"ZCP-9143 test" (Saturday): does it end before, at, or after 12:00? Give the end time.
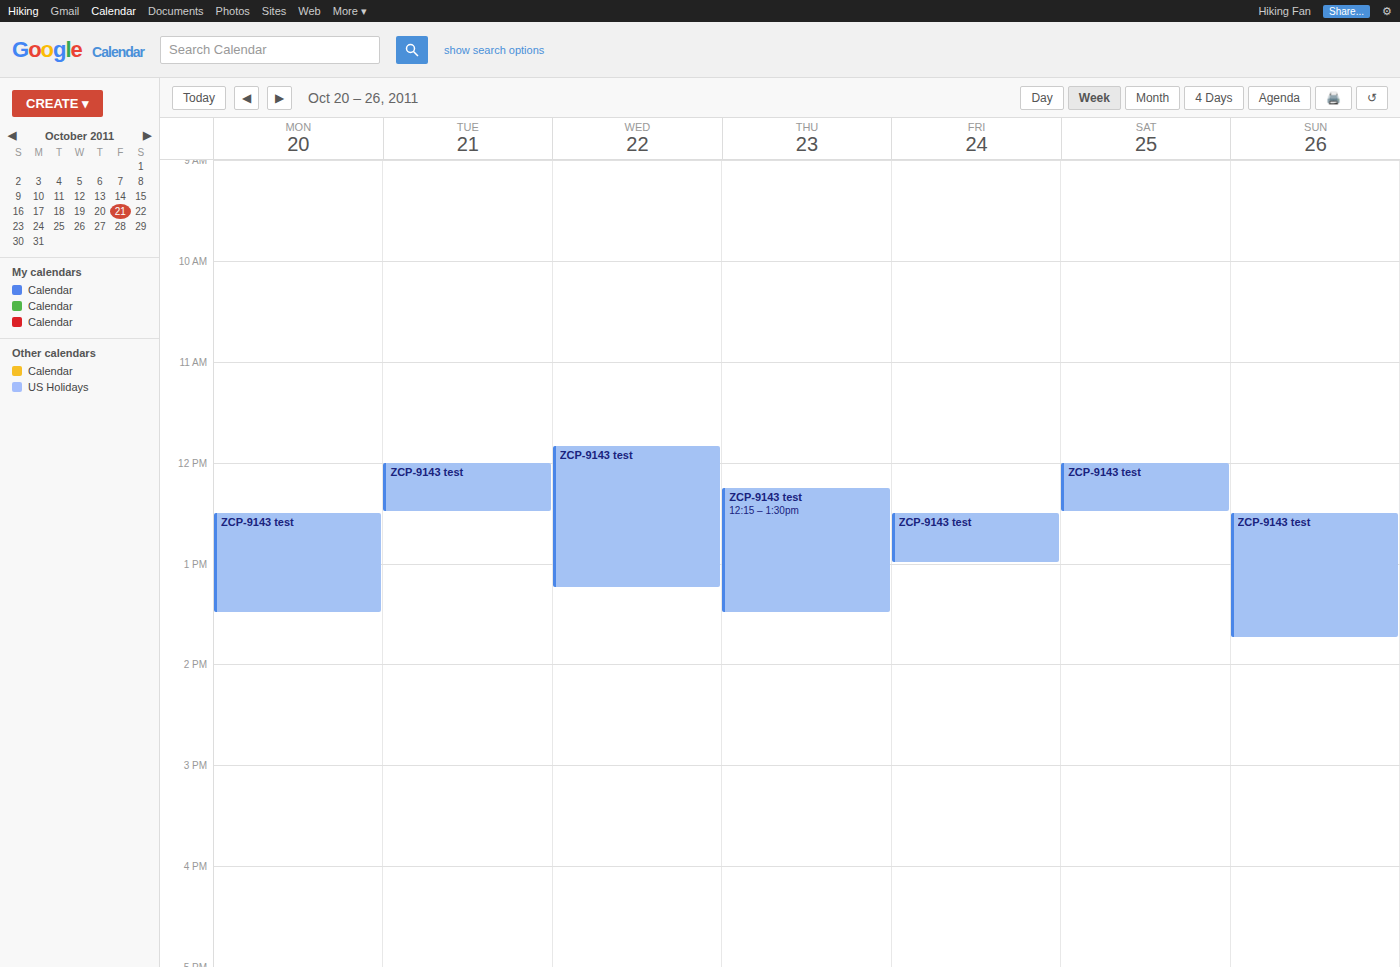
12:30 -- after 12:00, 30 minutes below the 12:00 line.